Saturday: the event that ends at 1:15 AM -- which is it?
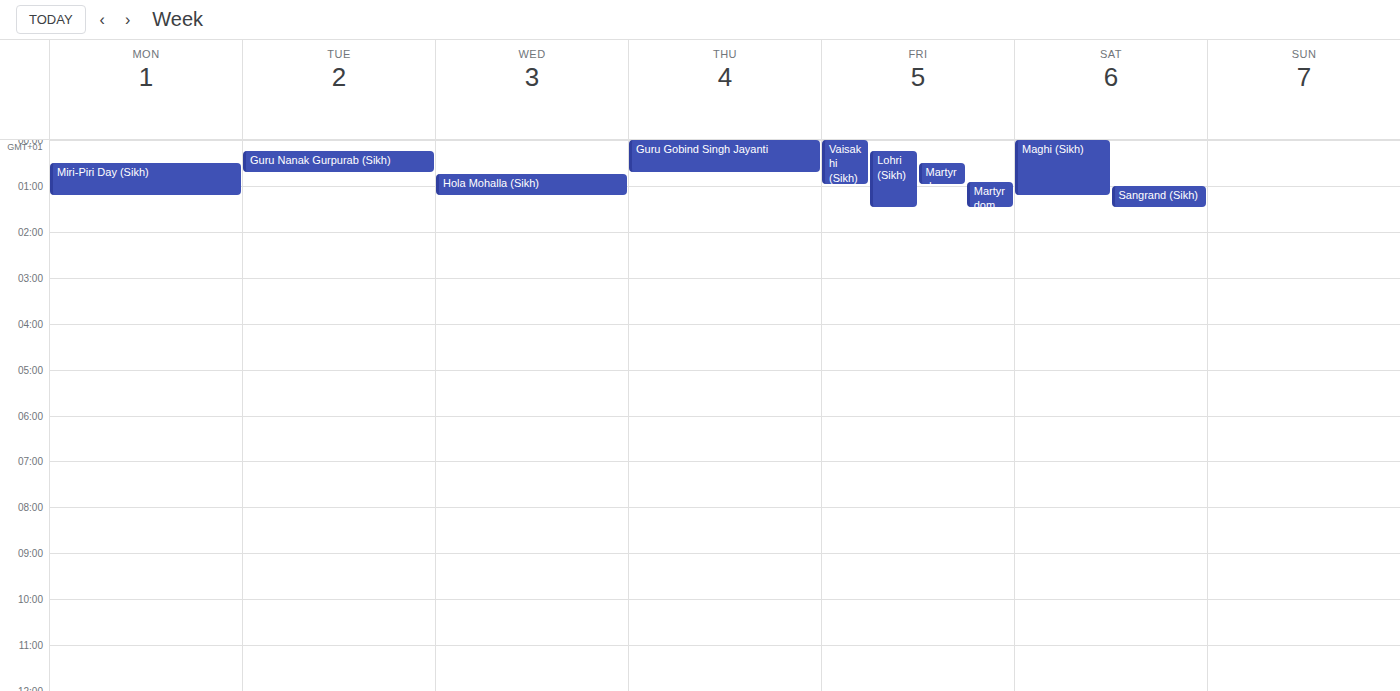
"Maghi (Sikh)"